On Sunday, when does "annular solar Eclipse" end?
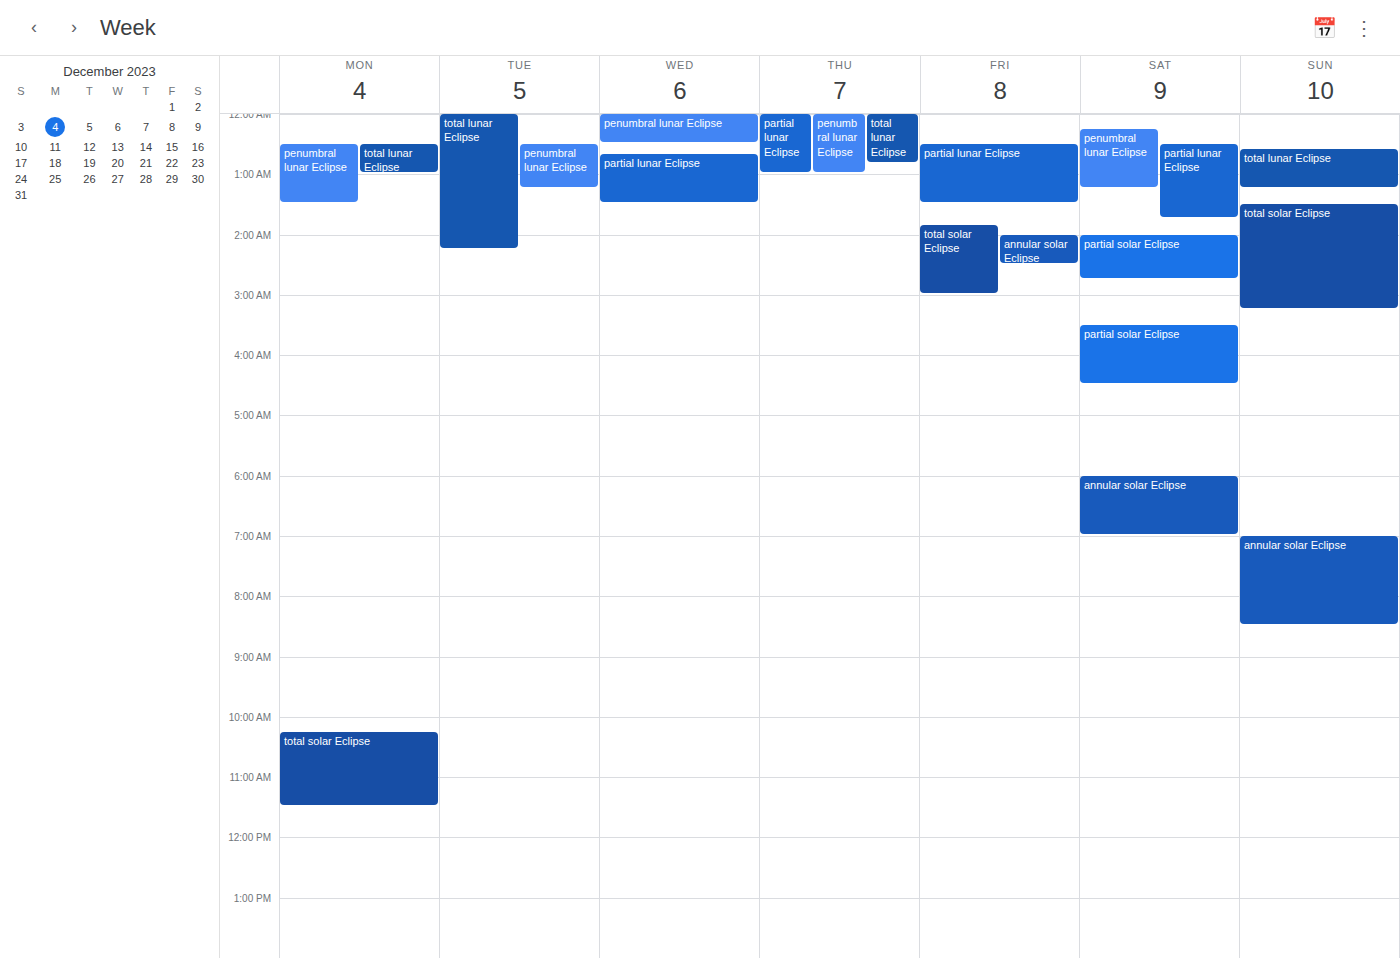
8:30 AM